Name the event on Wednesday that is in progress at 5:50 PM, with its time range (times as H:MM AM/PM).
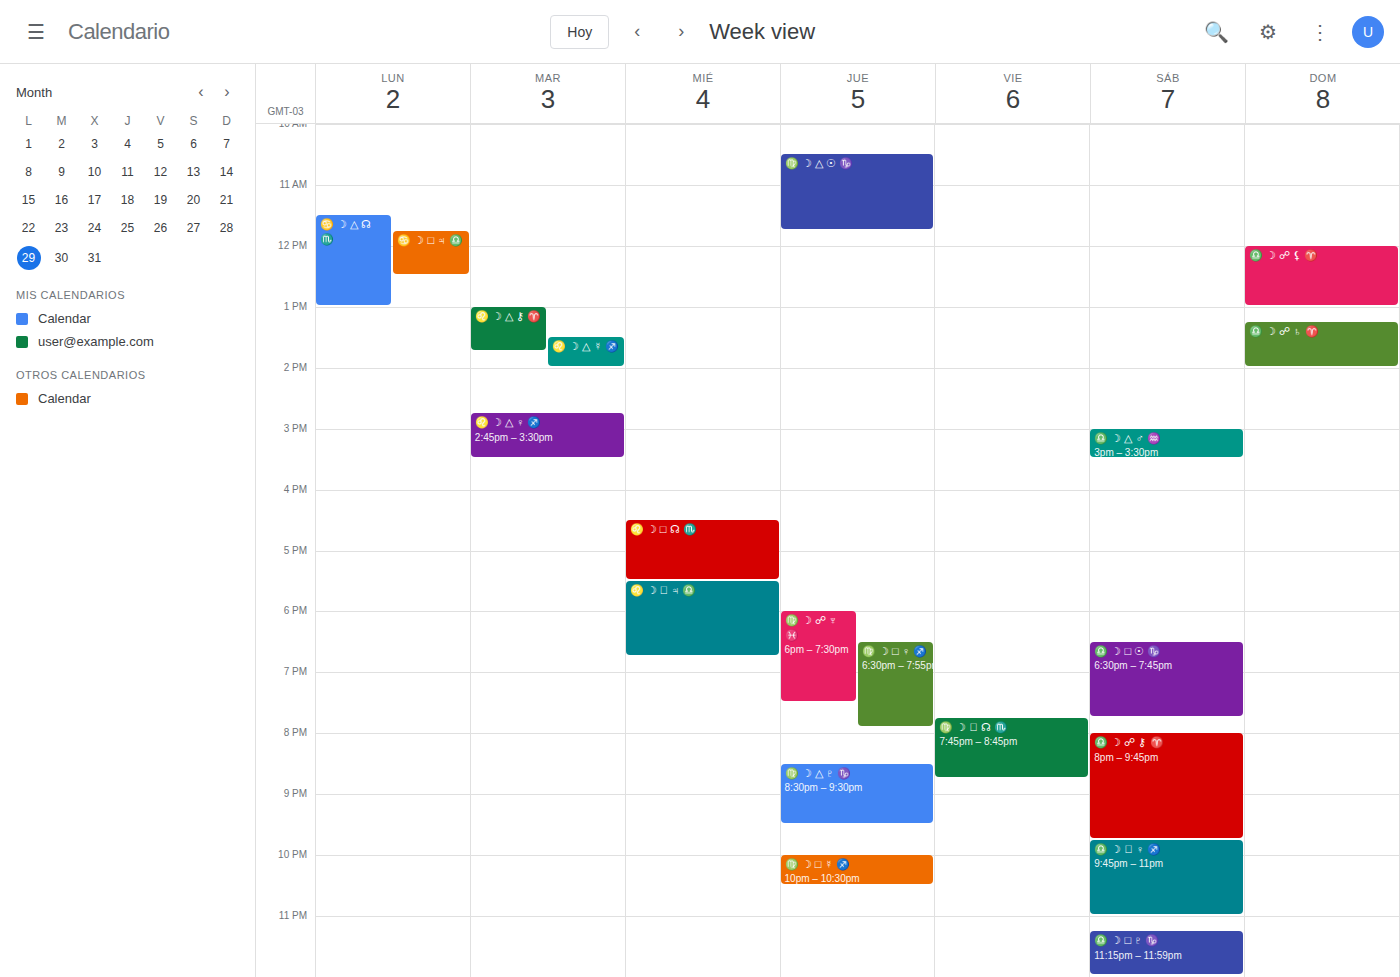
"♌️ ☽ ⚹ ♃ ♎️", 5:30 PM to 6:45 PM